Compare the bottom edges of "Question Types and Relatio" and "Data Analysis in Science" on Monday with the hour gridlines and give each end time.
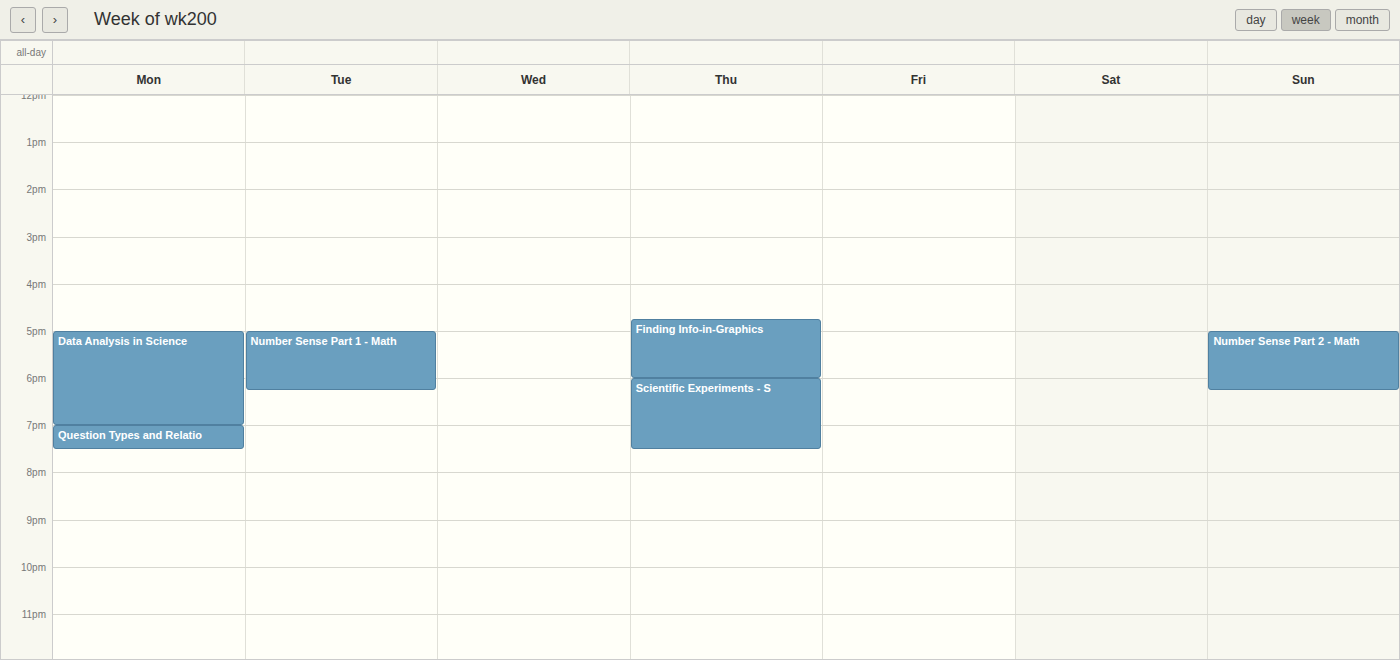
"Question Types and Relatio": 19:30, halfway between the 19:00 and 20:00 lines. "Data Analysis in Science": 19:00, exactly on the 19:00 line.